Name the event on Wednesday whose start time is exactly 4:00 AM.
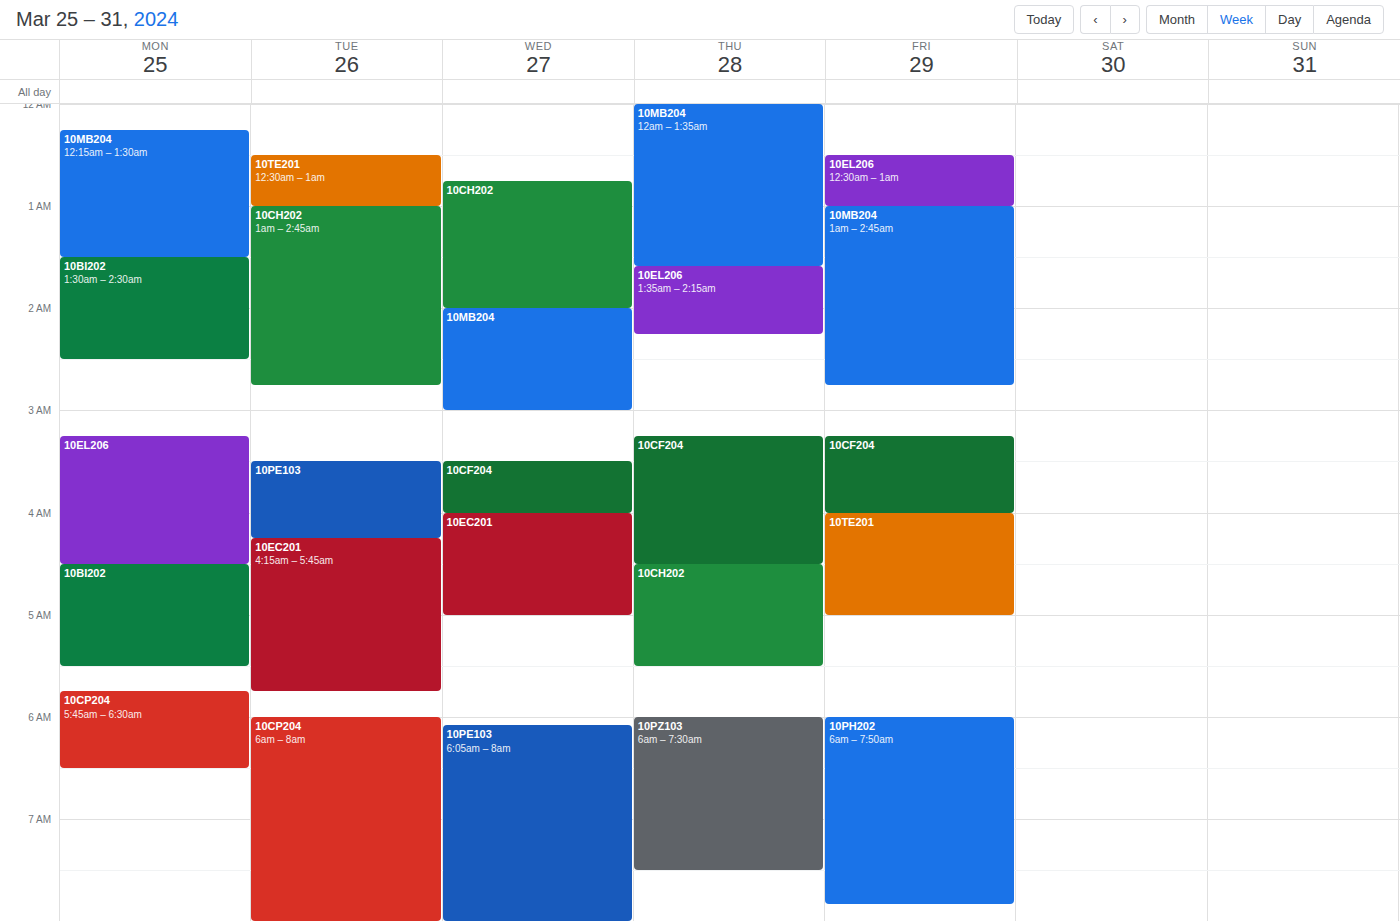
"10EC201"